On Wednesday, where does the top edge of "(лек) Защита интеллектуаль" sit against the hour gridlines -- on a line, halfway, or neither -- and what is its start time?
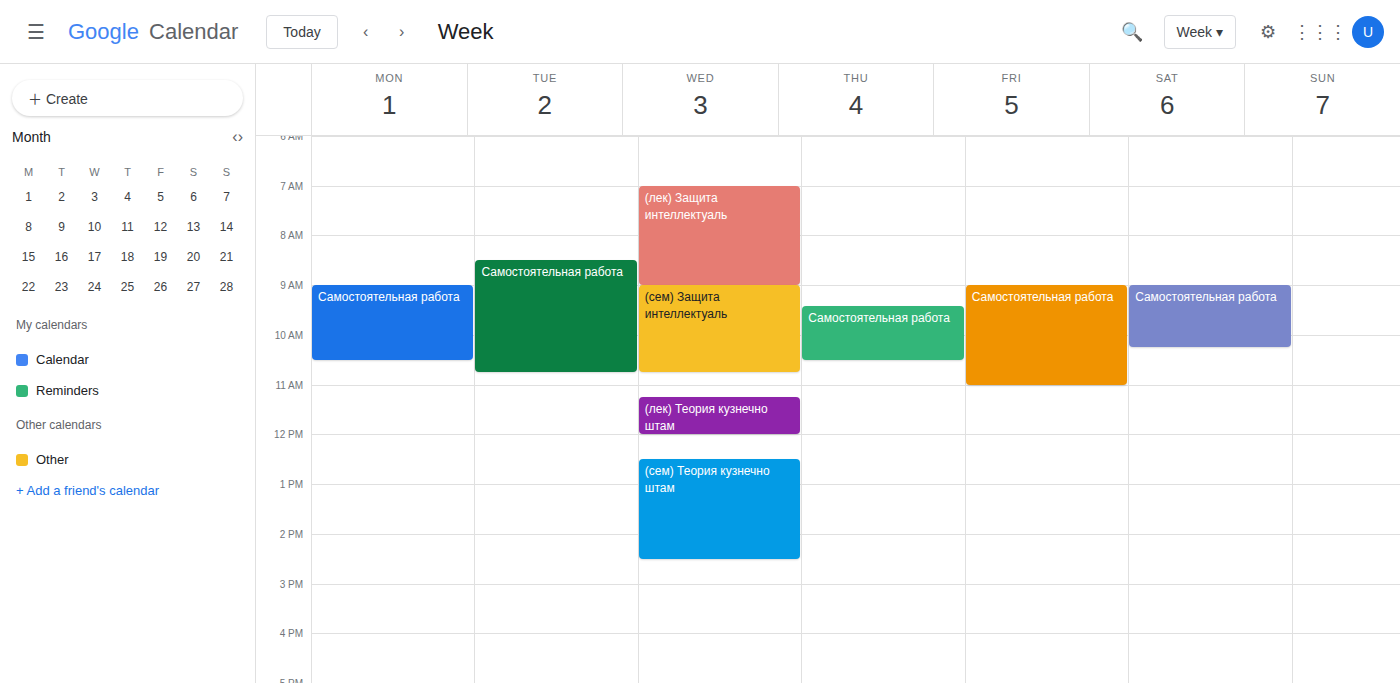
7:00 AM -- exactly on the 7 AM line.